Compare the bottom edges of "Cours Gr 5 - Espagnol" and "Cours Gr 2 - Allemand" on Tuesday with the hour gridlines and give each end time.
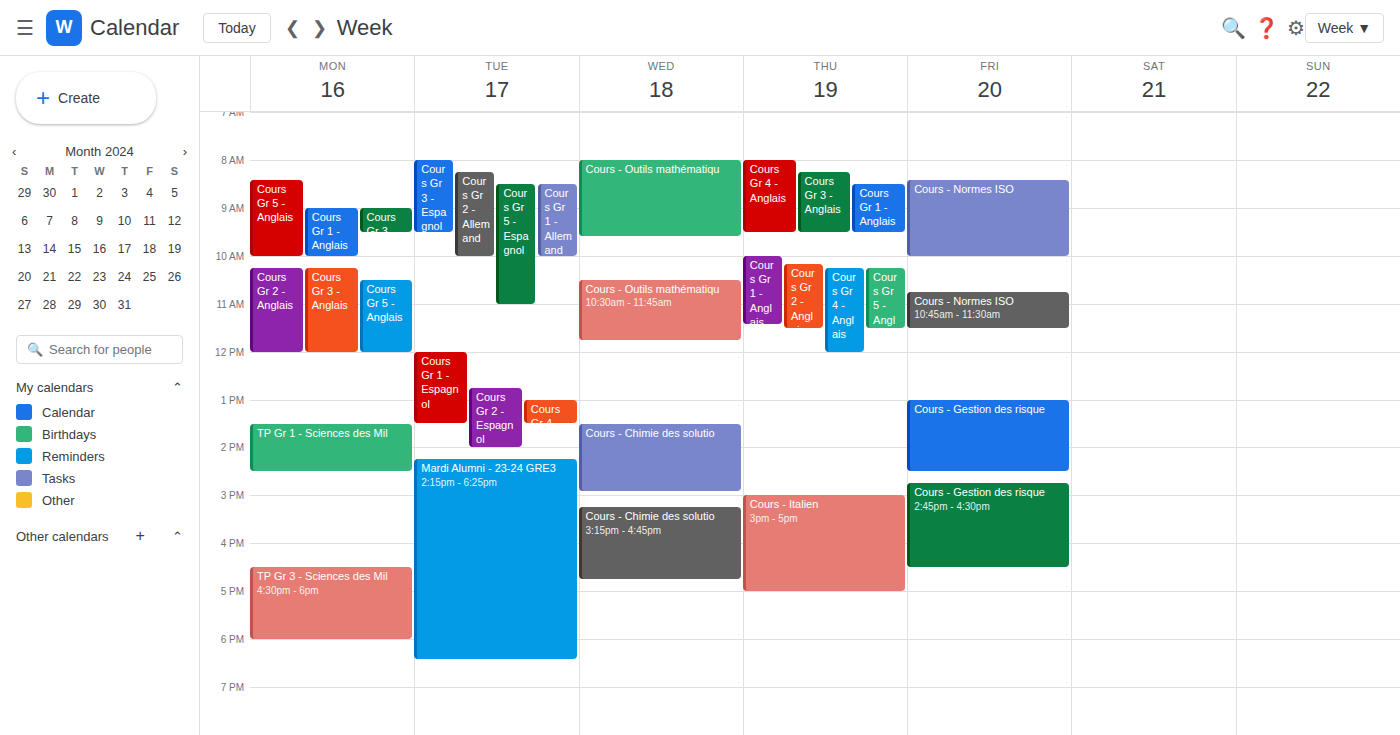
"Cours Gr 5 - Espagnol": 11:00, exactly on the 11:00 line. "Cours Gr 2 - Allemand": 10:00, exactly on the 10:00 line.